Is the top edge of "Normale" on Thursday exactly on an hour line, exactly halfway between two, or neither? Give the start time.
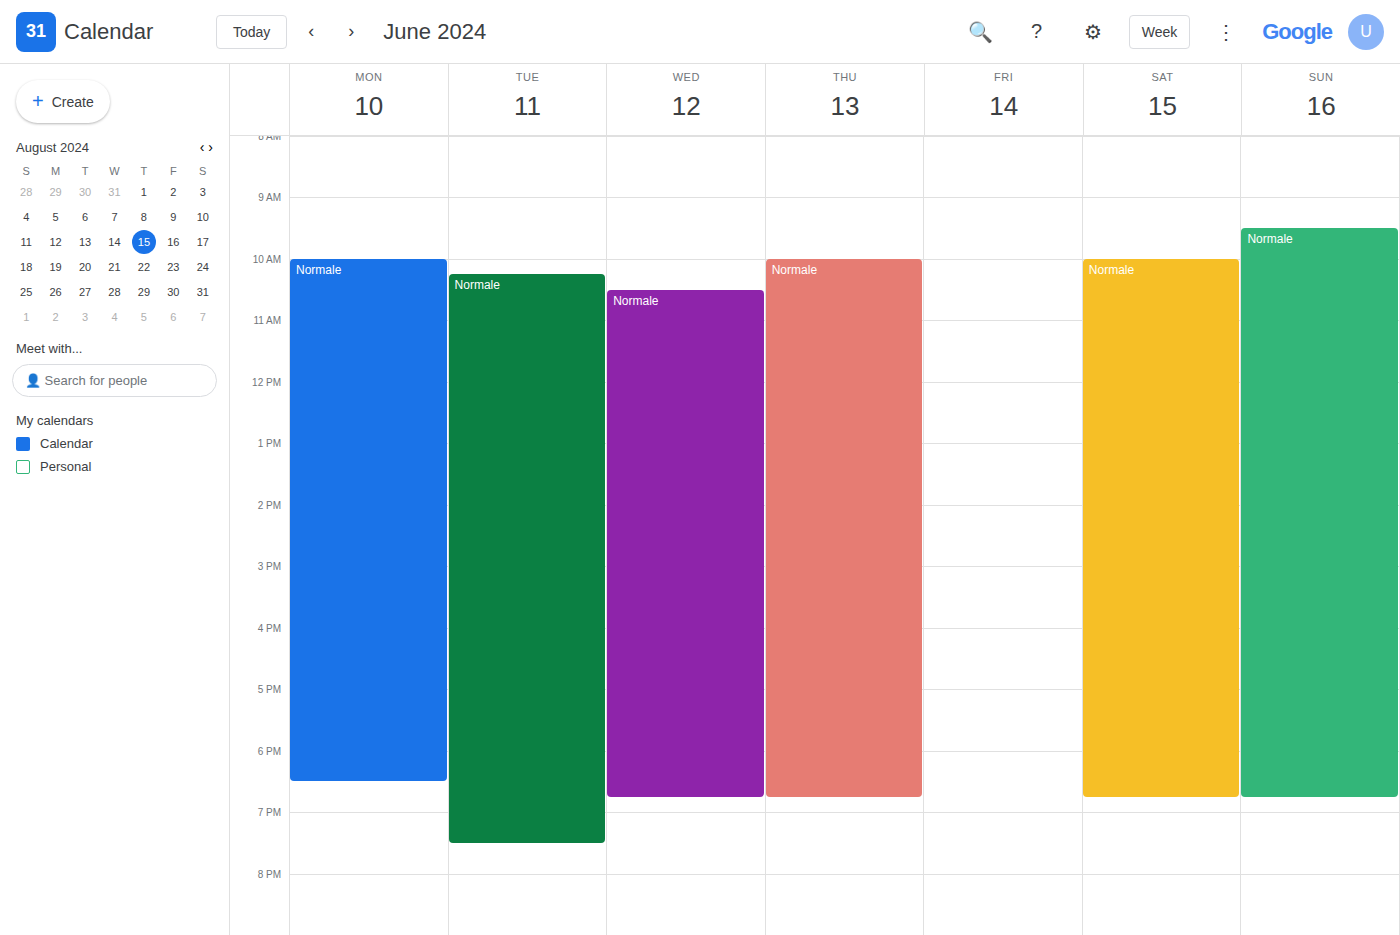
10:00 AM -- exactly on the 10 AM line.